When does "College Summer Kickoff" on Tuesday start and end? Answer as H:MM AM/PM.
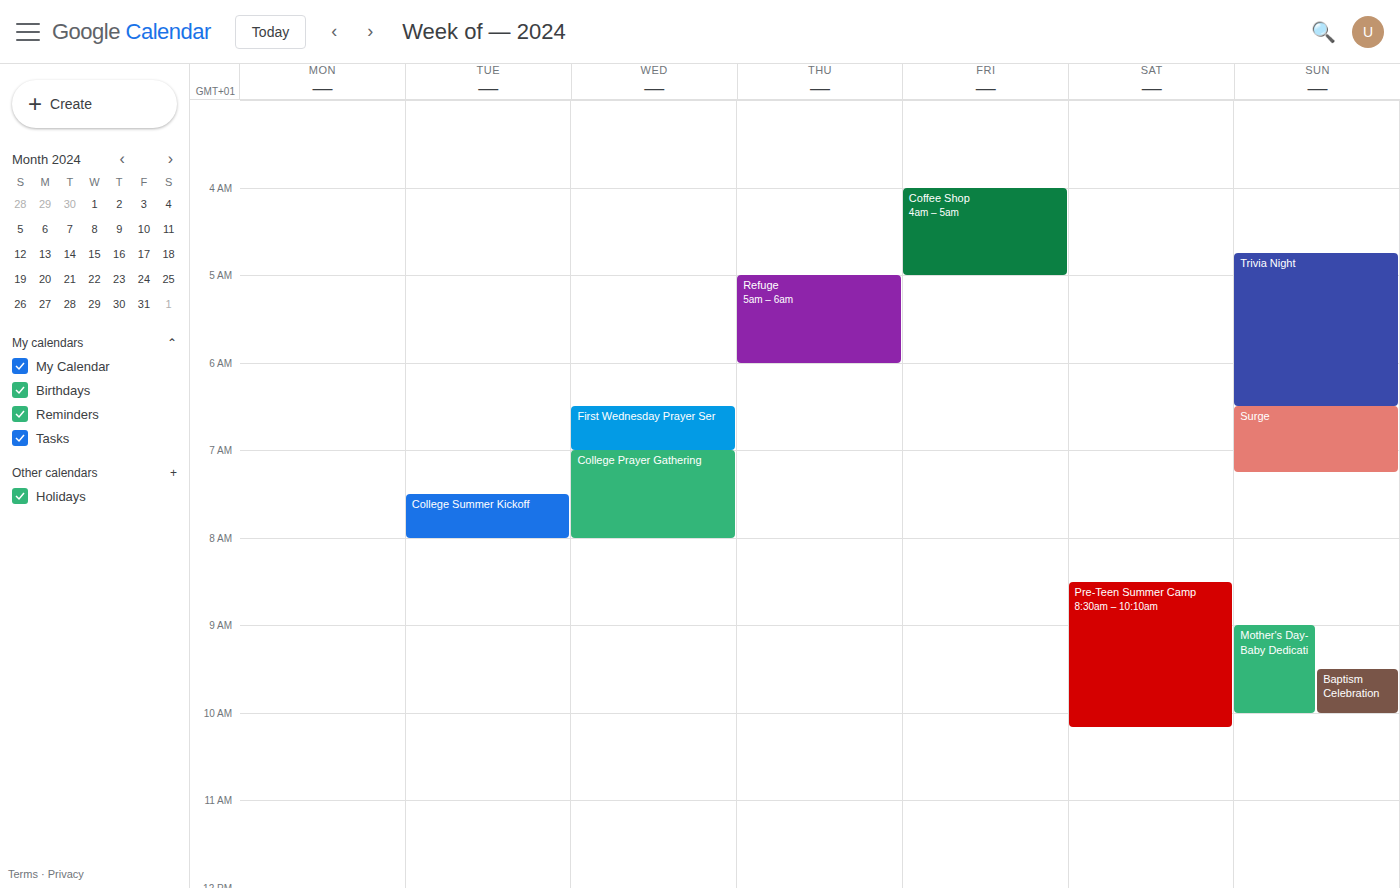
7:30 AM to 8:00 AM